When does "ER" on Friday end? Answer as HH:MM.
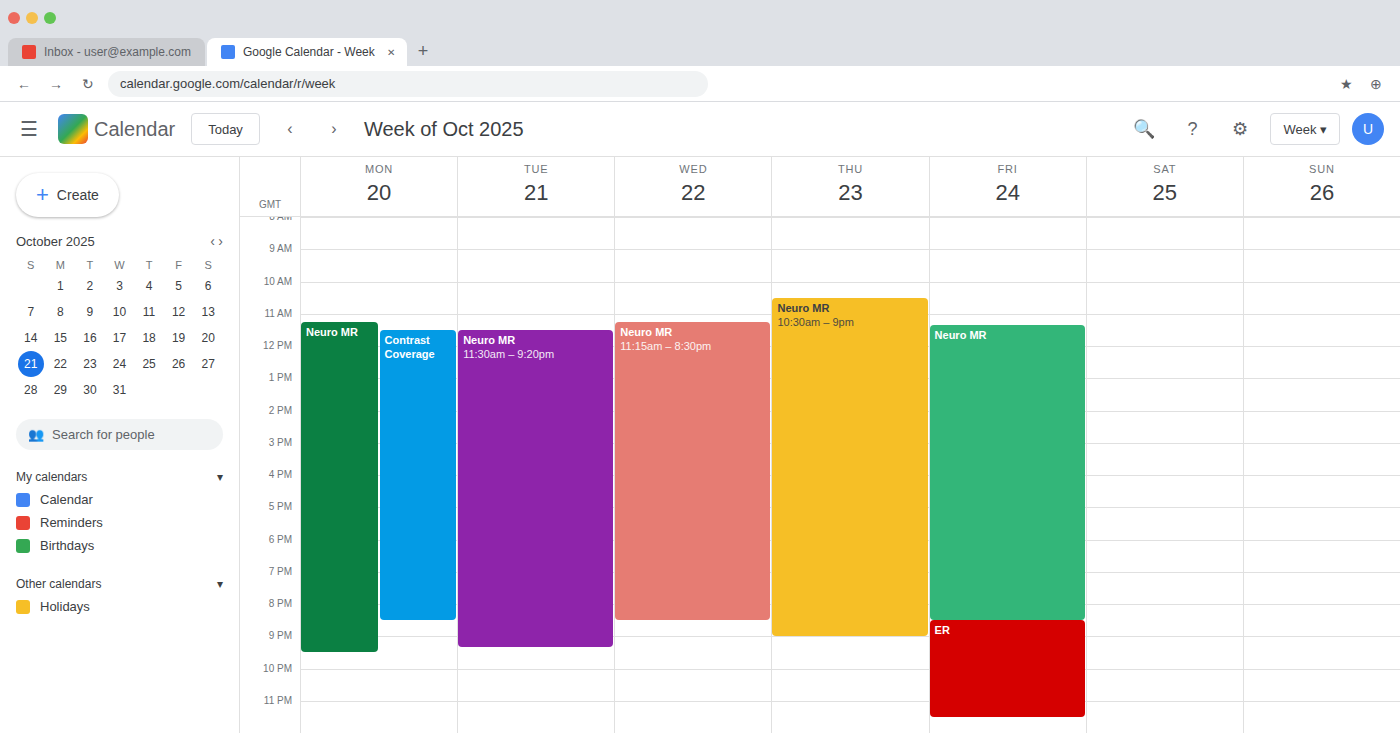
23:30